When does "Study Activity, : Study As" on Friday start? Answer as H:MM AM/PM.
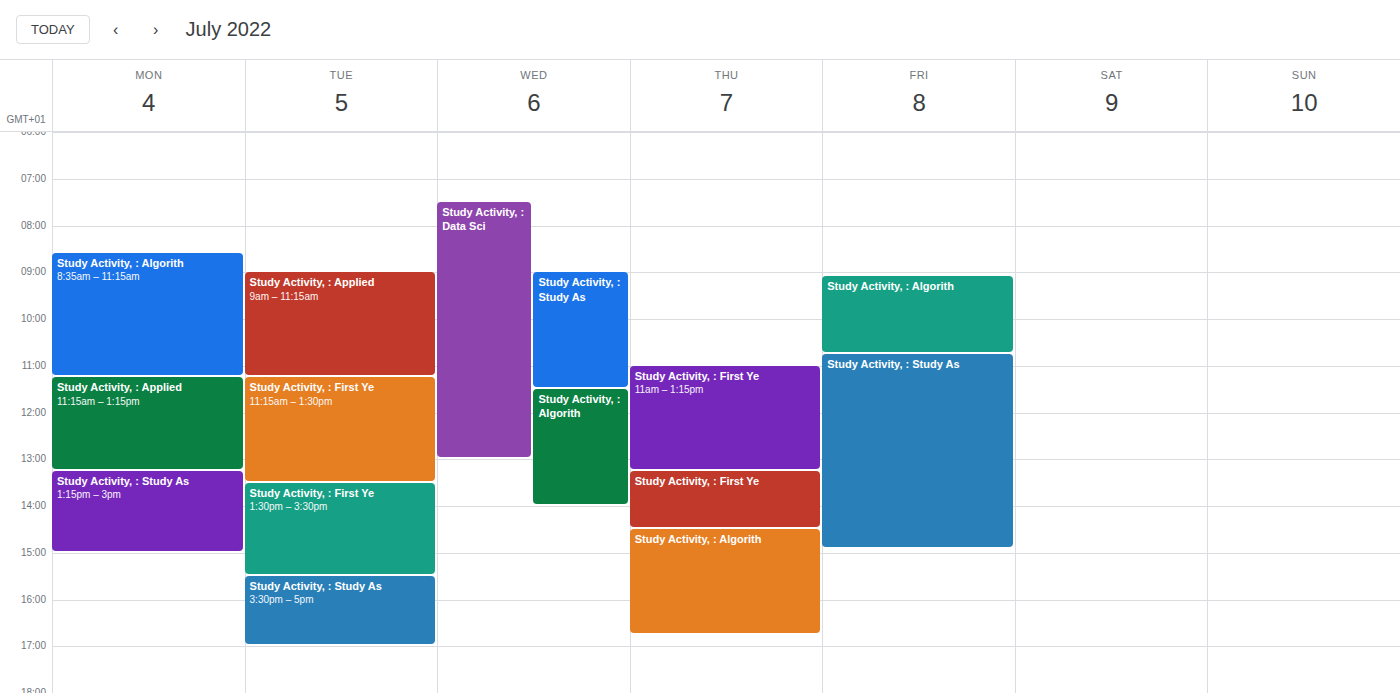
10:45 AM